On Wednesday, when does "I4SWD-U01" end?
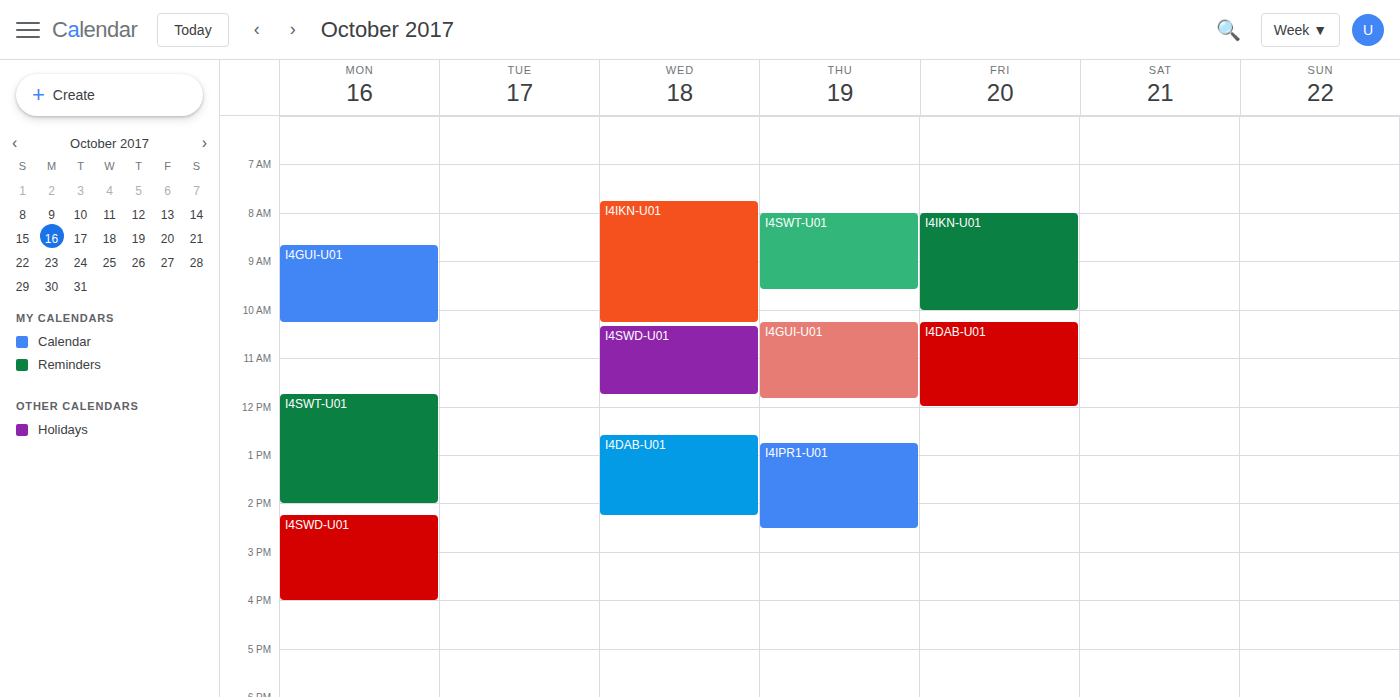
11:45 AM